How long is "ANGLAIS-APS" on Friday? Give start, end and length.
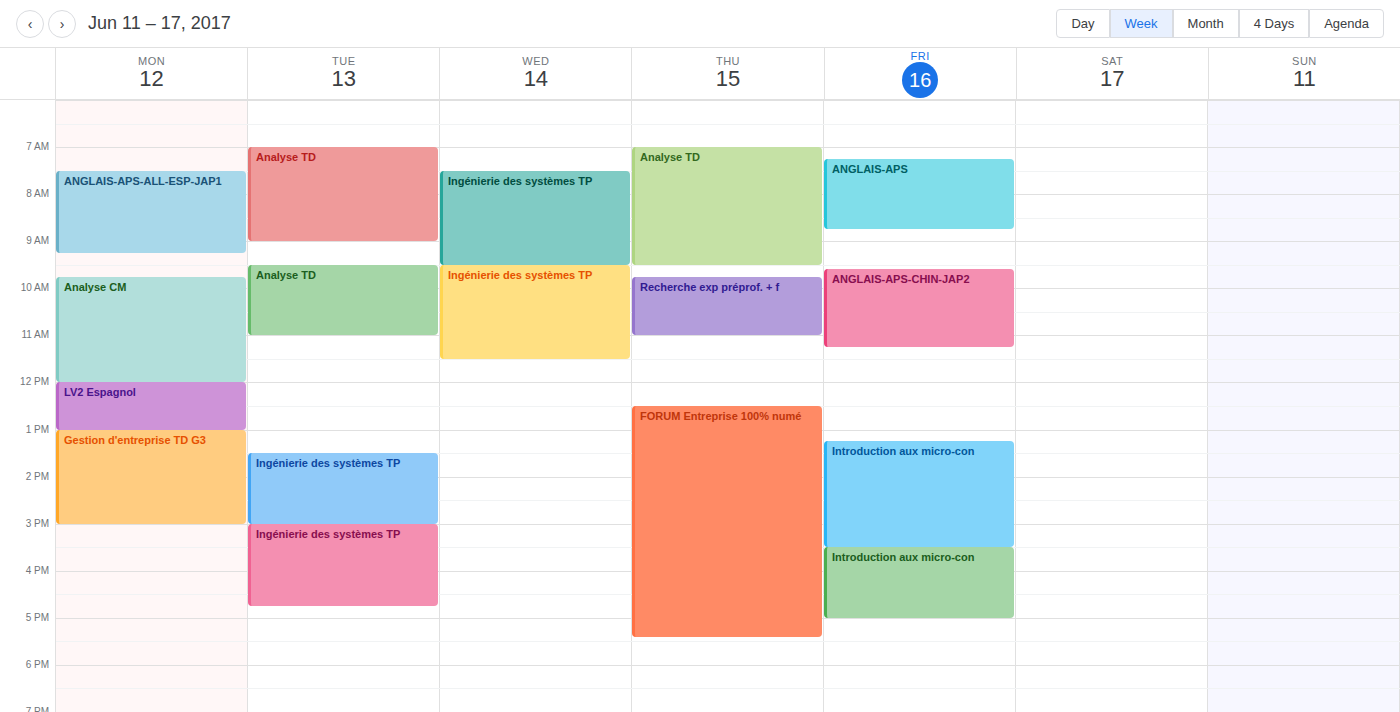
7:15 AM to 8:45 AM, 1 hour 30 minutes